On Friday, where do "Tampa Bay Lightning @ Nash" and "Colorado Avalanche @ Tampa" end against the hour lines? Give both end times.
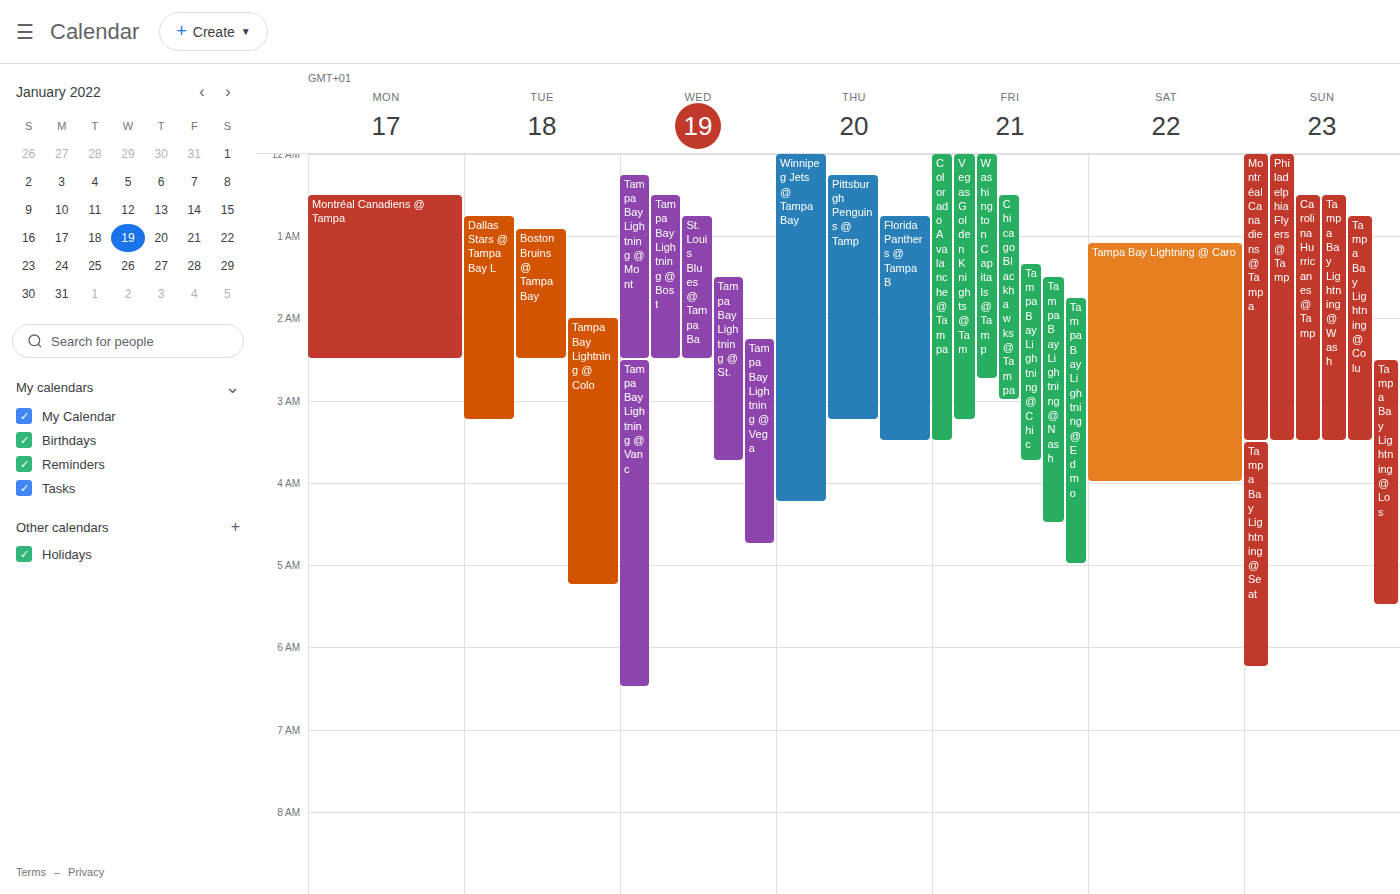
"Tampa Bay Lightning @ Nash": 4:30 AM, halfway between the 4 AM and 5 AM lines. "Colorado Avalanche @ Tampa": 3:30 AM, halfway between the 3 AM and 4 AM lines.